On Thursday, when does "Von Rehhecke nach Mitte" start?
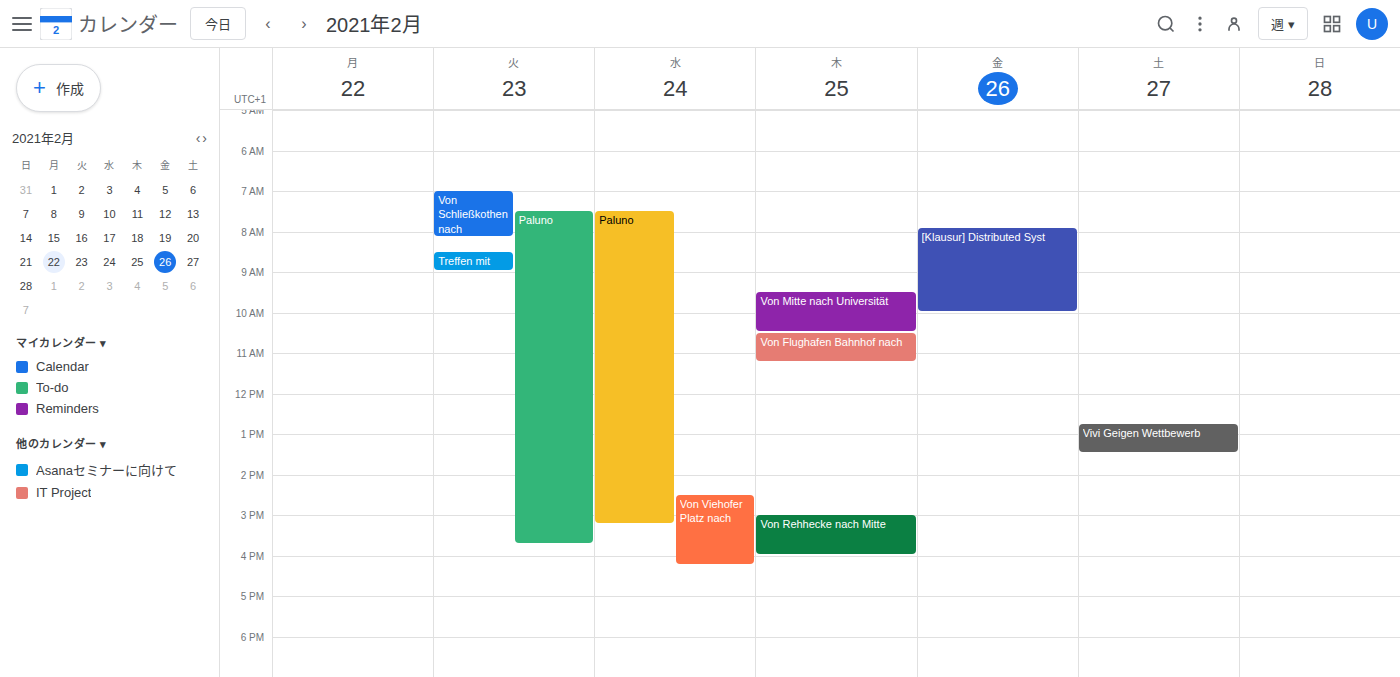
3:00 PM